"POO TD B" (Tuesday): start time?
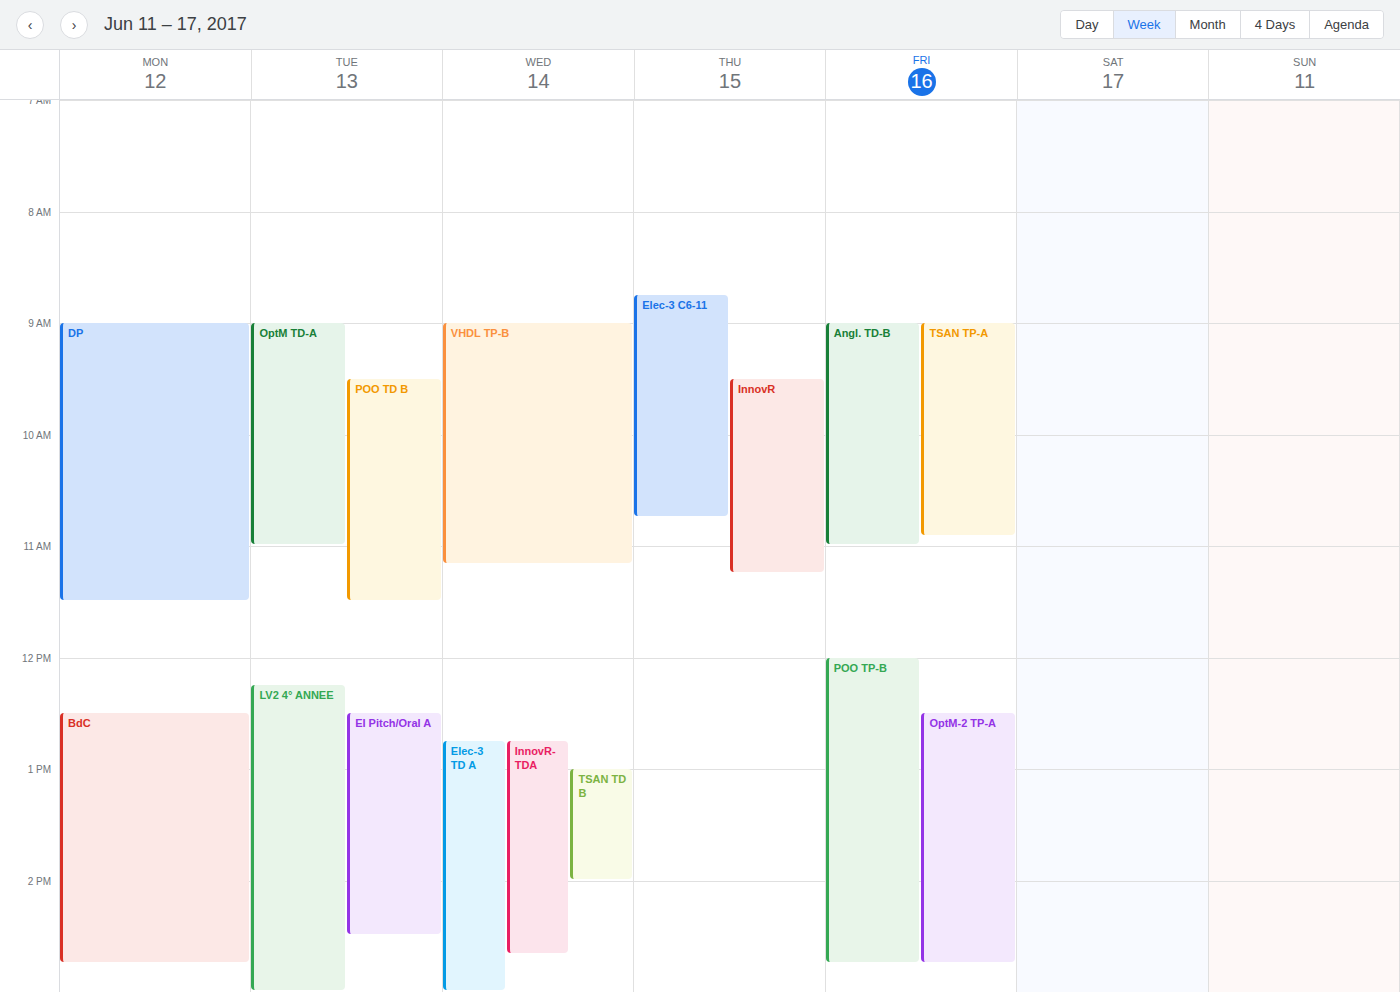
9:30 AM